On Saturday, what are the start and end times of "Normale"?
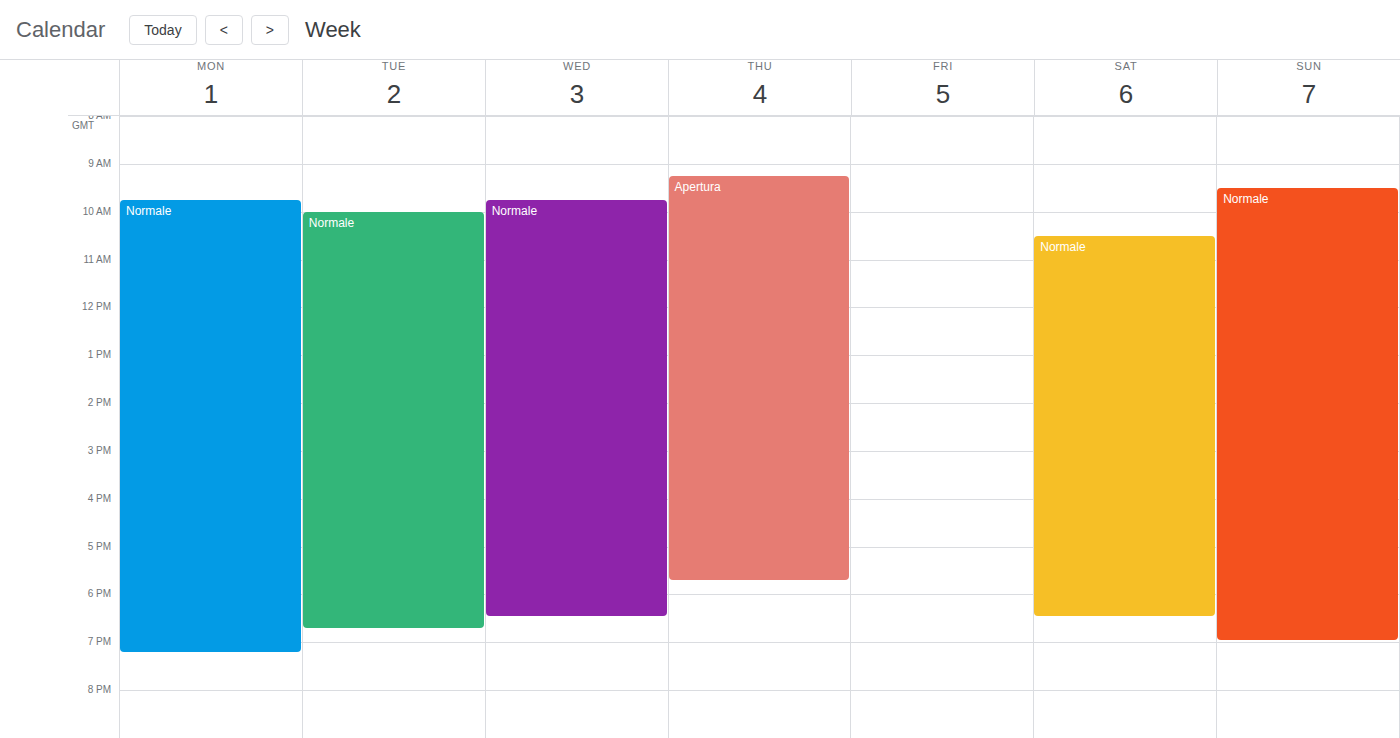
10:30 AM to 6:30 PM